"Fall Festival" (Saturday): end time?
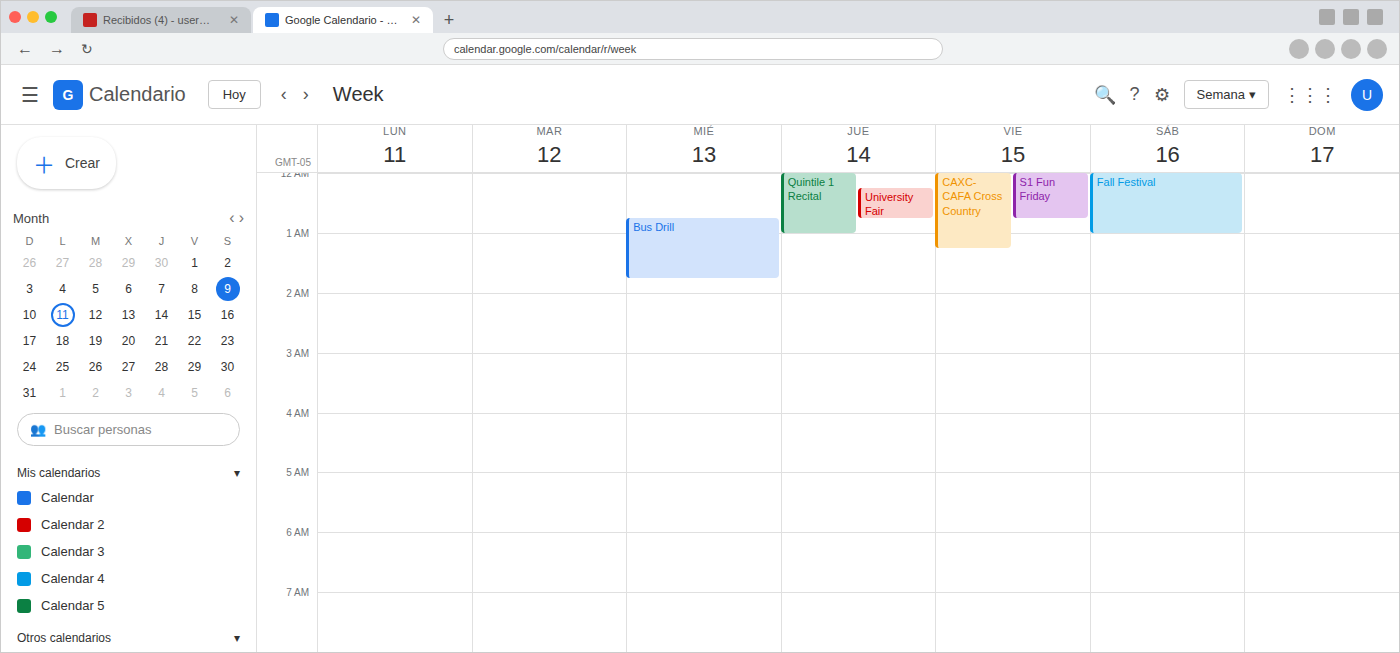
1:00 AM